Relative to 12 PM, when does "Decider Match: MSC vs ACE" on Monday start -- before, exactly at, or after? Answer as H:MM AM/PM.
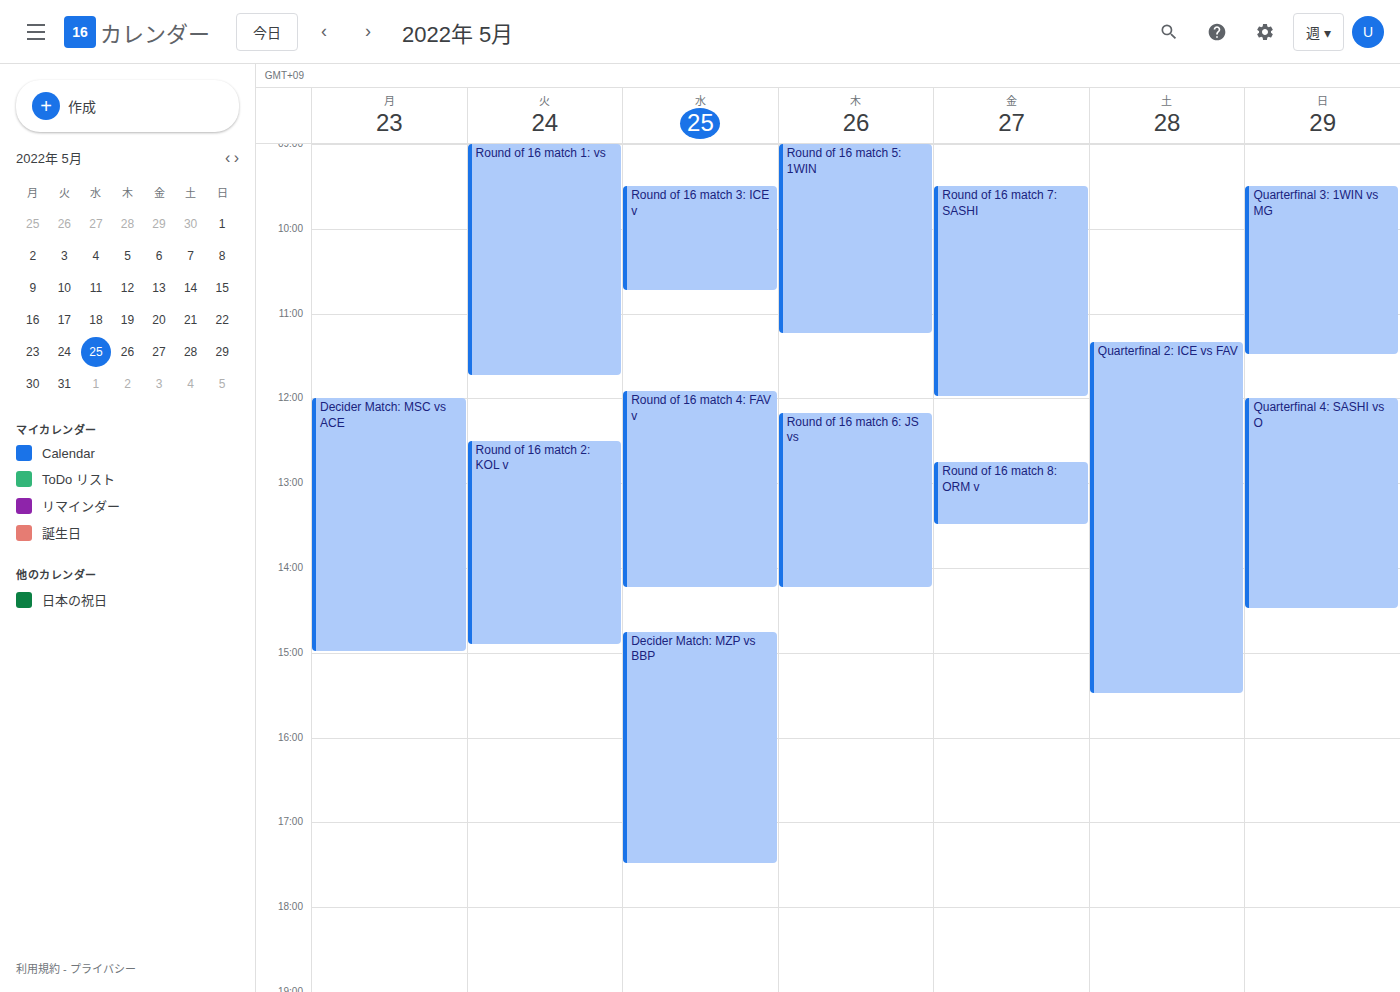
12:00 PM -- exactly at 12 PM, on the 12 PM line.